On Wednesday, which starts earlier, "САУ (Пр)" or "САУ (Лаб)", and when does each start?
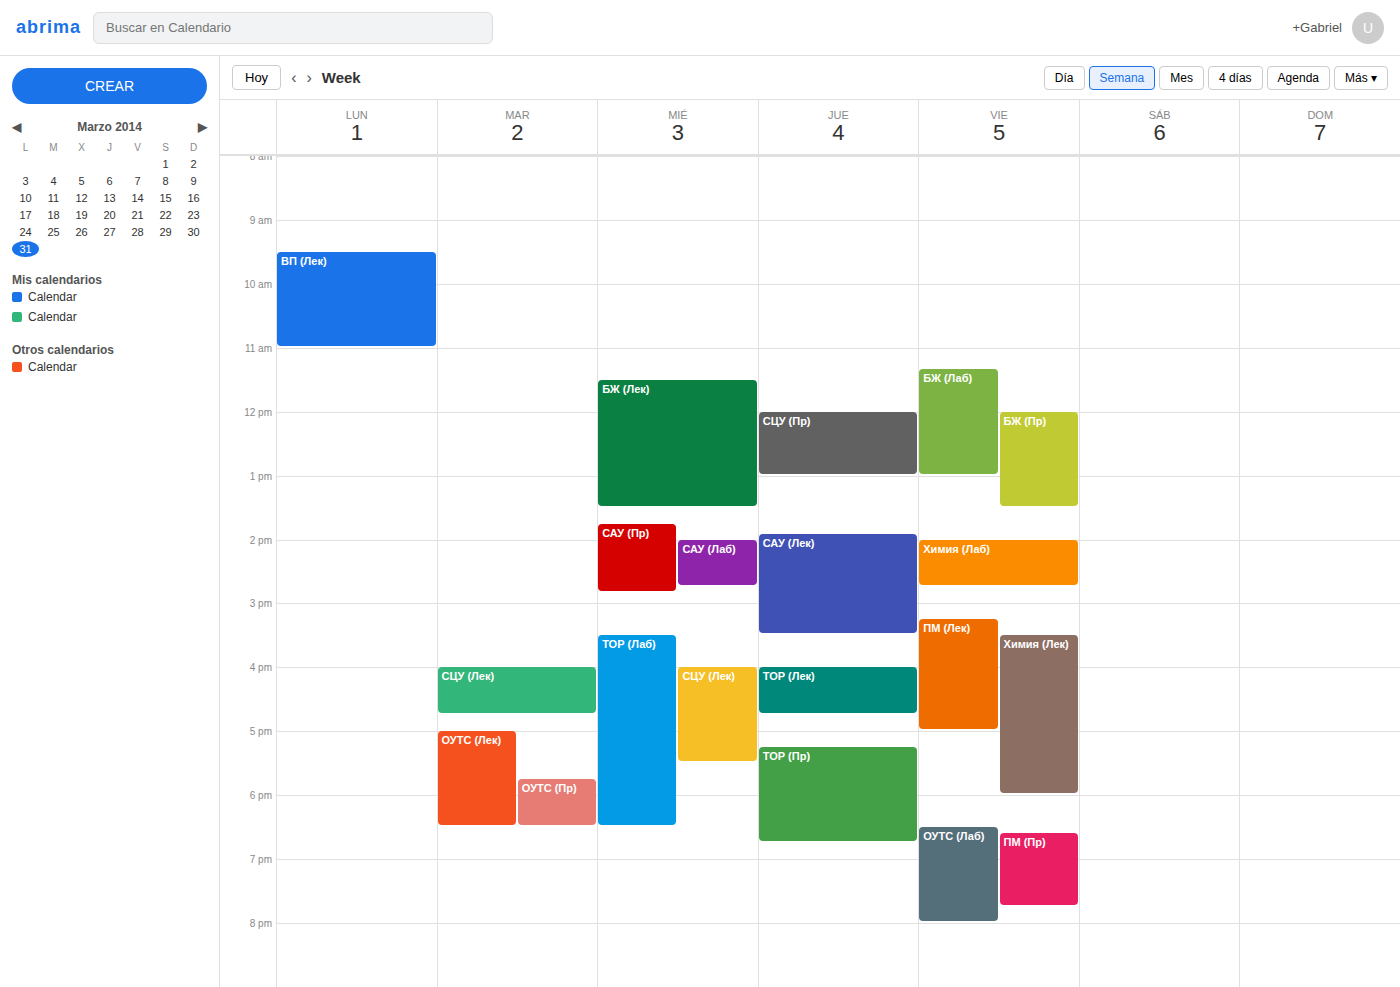
"САУ (Пр)" 1:45 PM; "САУ (Лаб)" 2:00 PM.